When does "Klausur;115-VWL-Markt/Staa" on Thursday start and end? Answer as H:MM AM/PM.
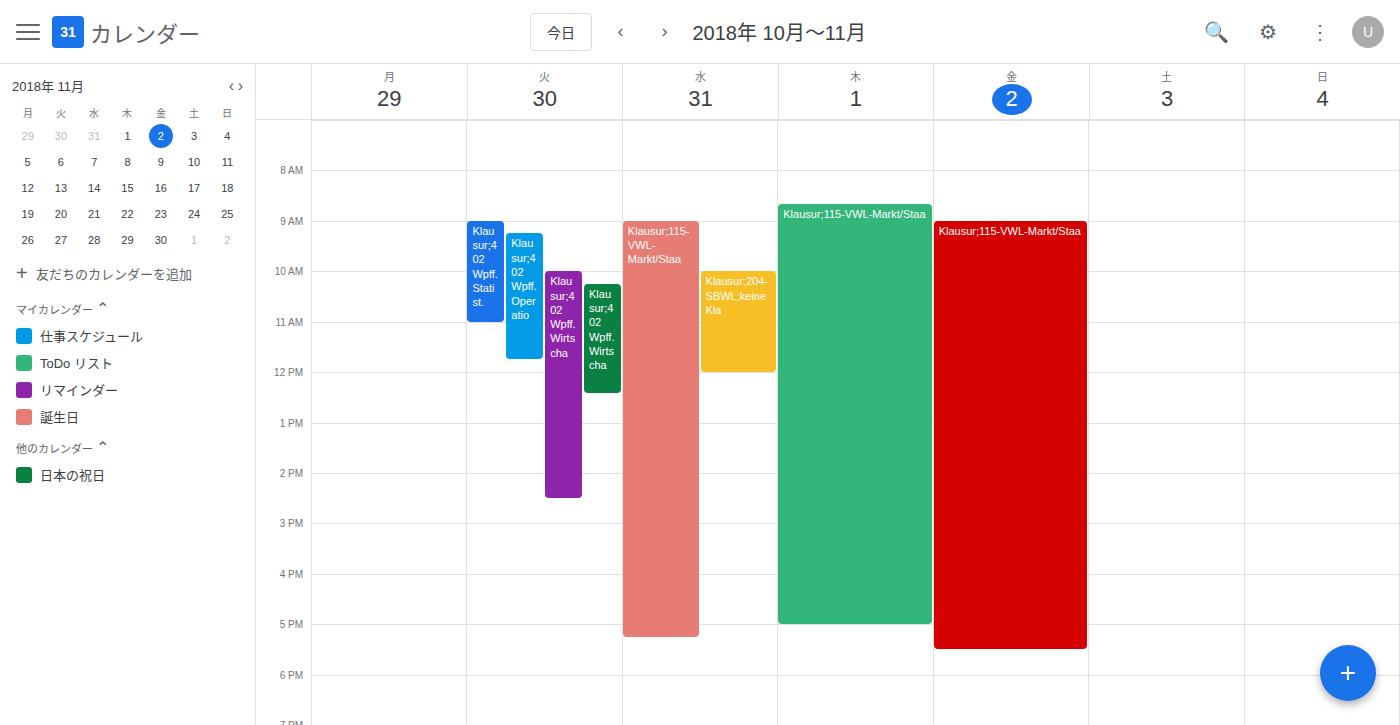
8:40 AM to 5:00 PM